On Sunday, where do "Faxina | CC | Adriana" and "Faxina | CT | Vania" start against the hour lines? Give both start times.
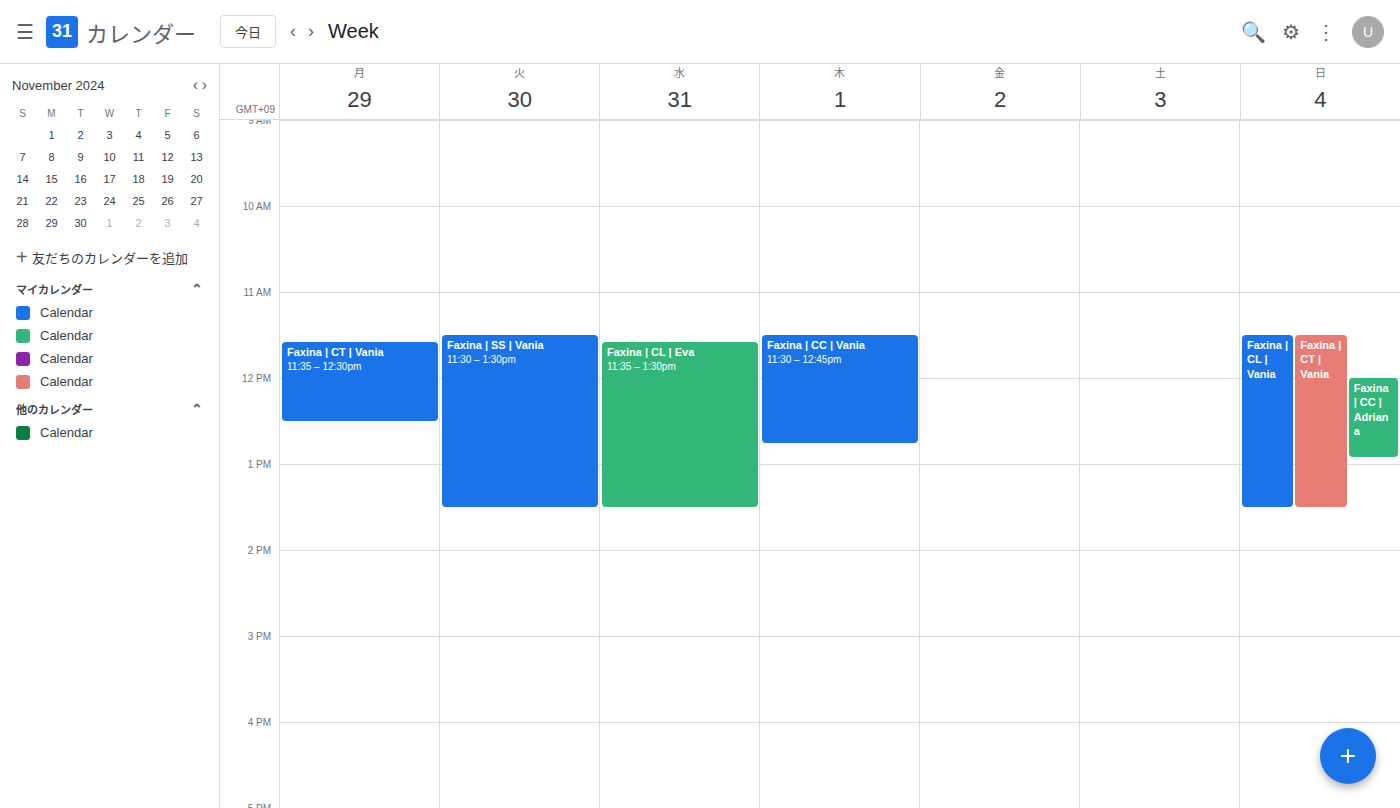
"Faxina | CC | Adriana": 12:00 PM, exactly on the 12 PM line. "Faxina | CT | Vania": 11:30 AM, halfway between the 11 AM and 12 PM lines.